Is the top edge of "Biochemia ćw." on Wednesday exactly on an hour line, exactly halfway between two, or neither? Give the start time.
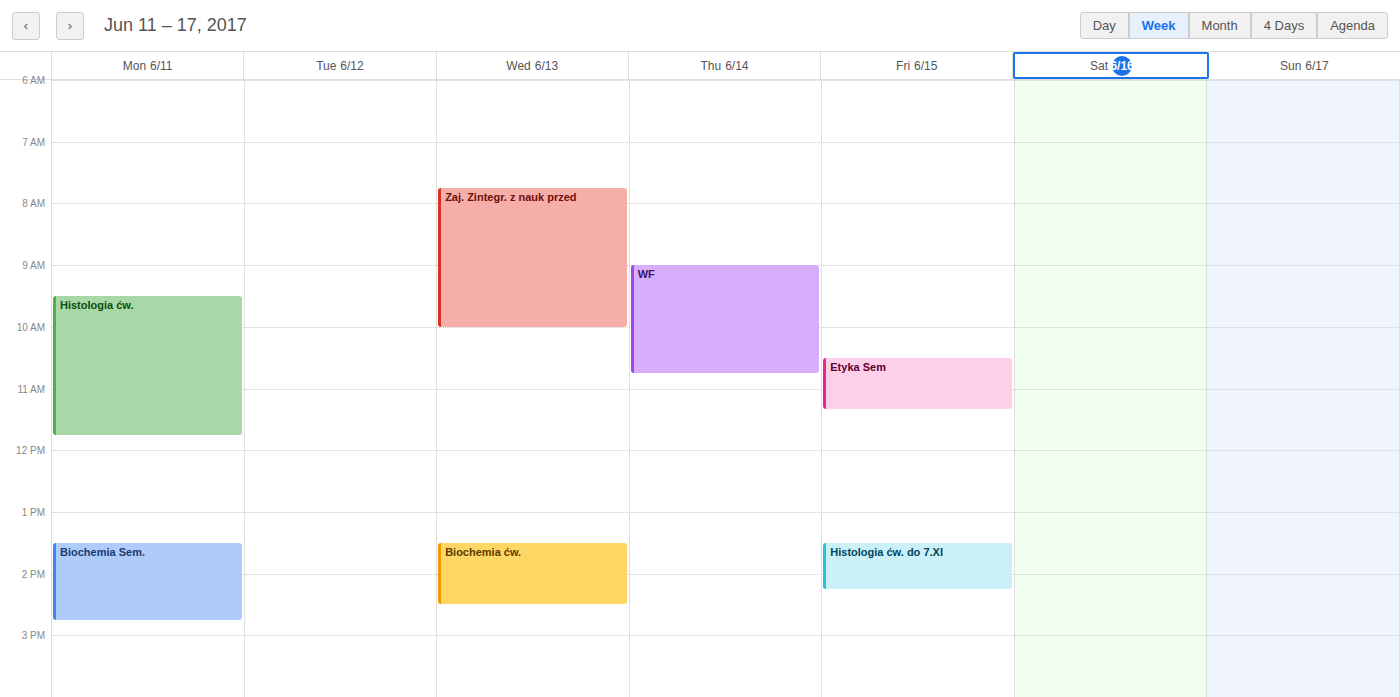
1:30 PM -- halfway between the 1 PM and 2 PM lines.